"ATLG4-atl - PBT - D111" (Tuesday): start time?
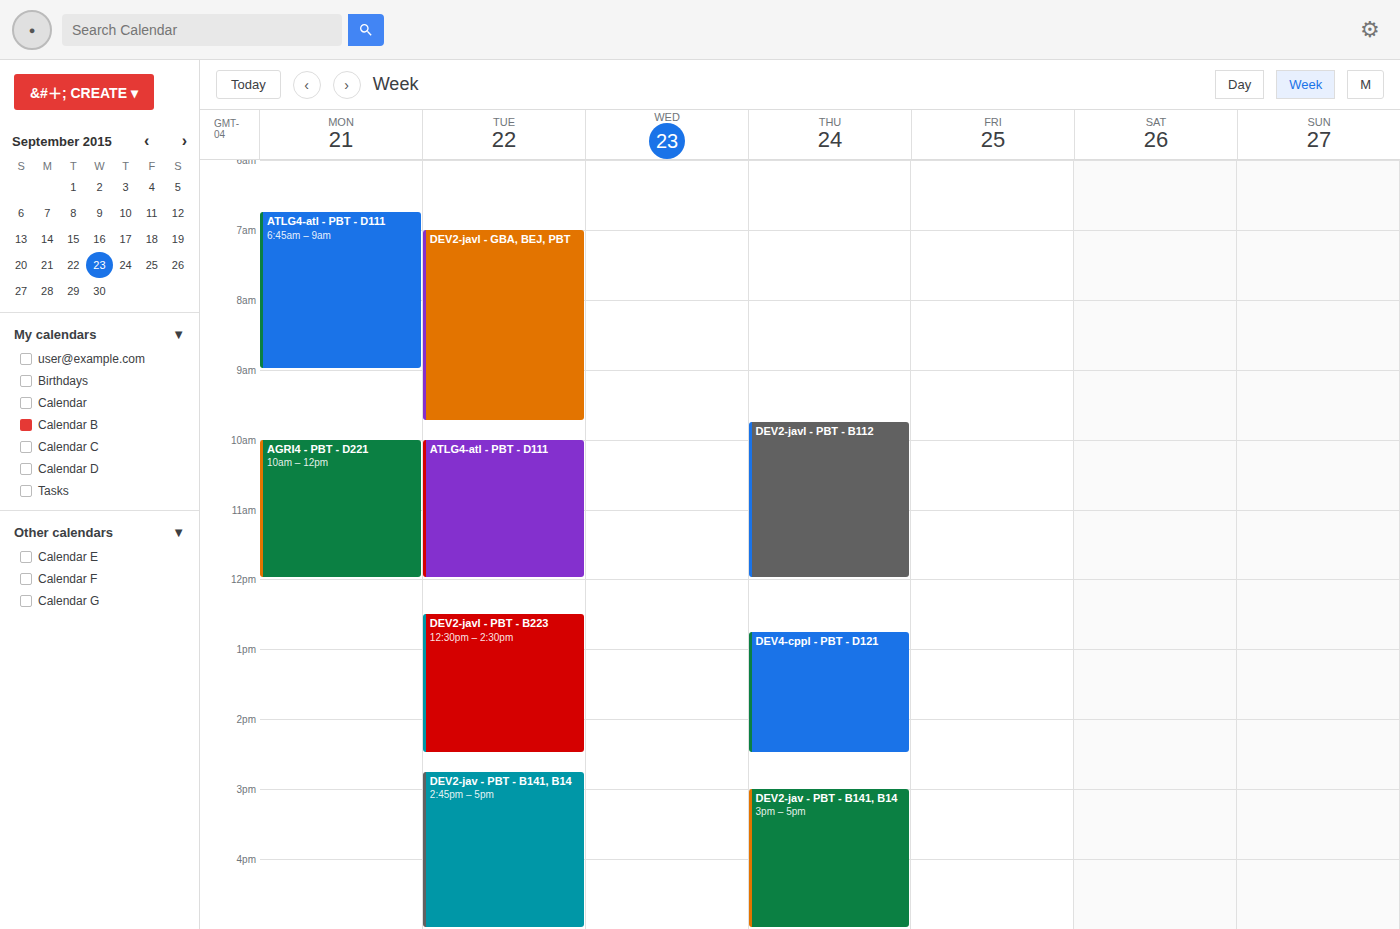
10:00 AM